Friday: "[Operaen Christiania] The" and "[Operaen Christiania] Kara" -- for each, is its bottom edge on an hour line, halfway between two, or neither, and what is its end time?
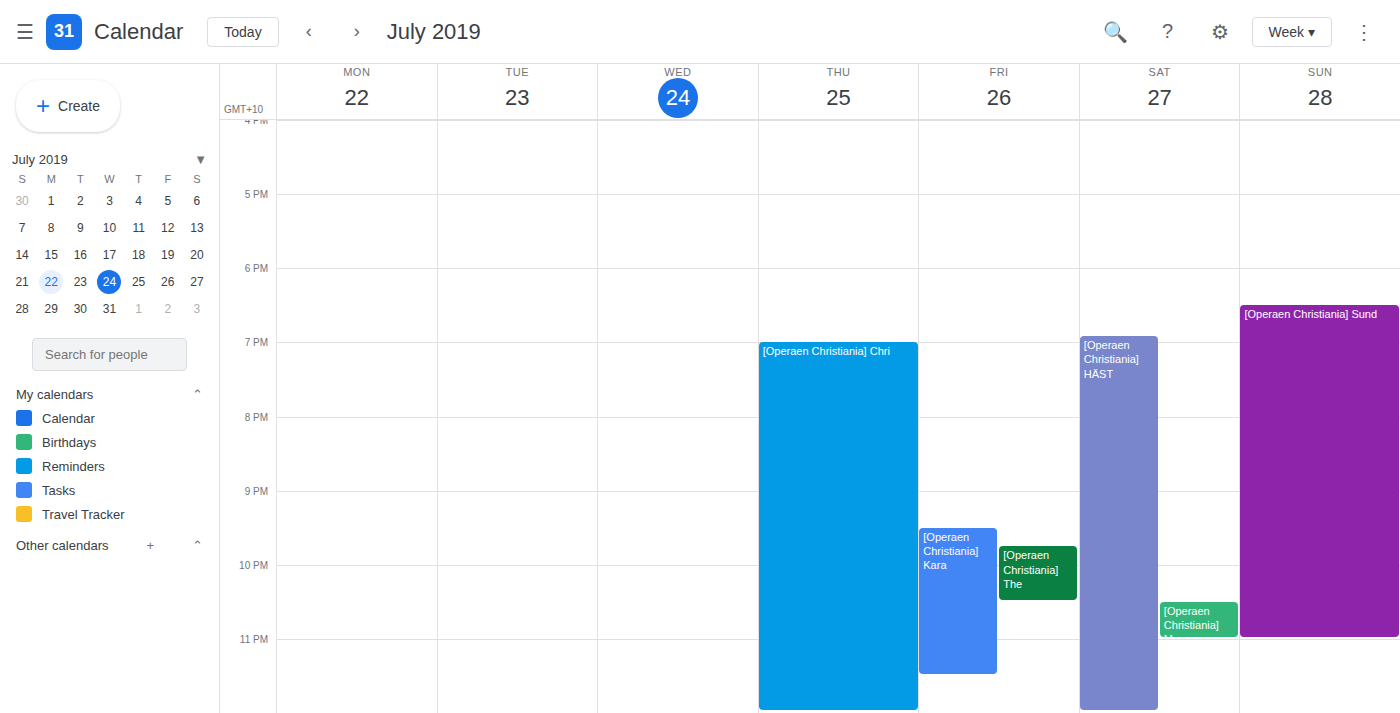
"[Operaen Christiania] The": 10:30 PM, halfway between the 10 PM and 11 PM lines. "[Operaen Christiania] Kara": 11:30 PM, halfway between the 11 PM and 12 AM lines.